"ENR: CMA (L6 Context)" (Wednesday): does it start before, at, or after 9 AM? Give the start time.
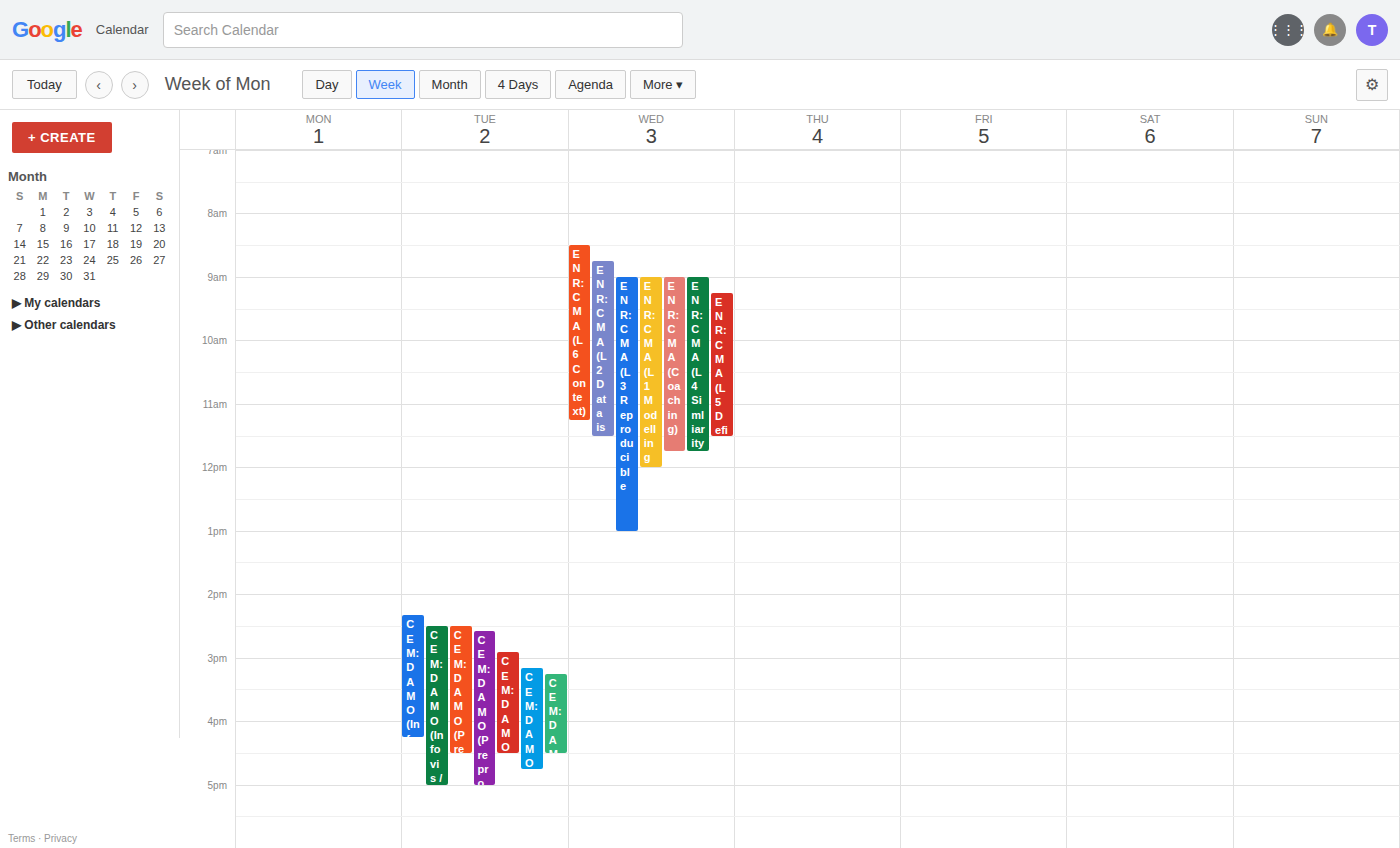
8:30 AM -- before 9 AM, 30 minutes above the 9 AM line.